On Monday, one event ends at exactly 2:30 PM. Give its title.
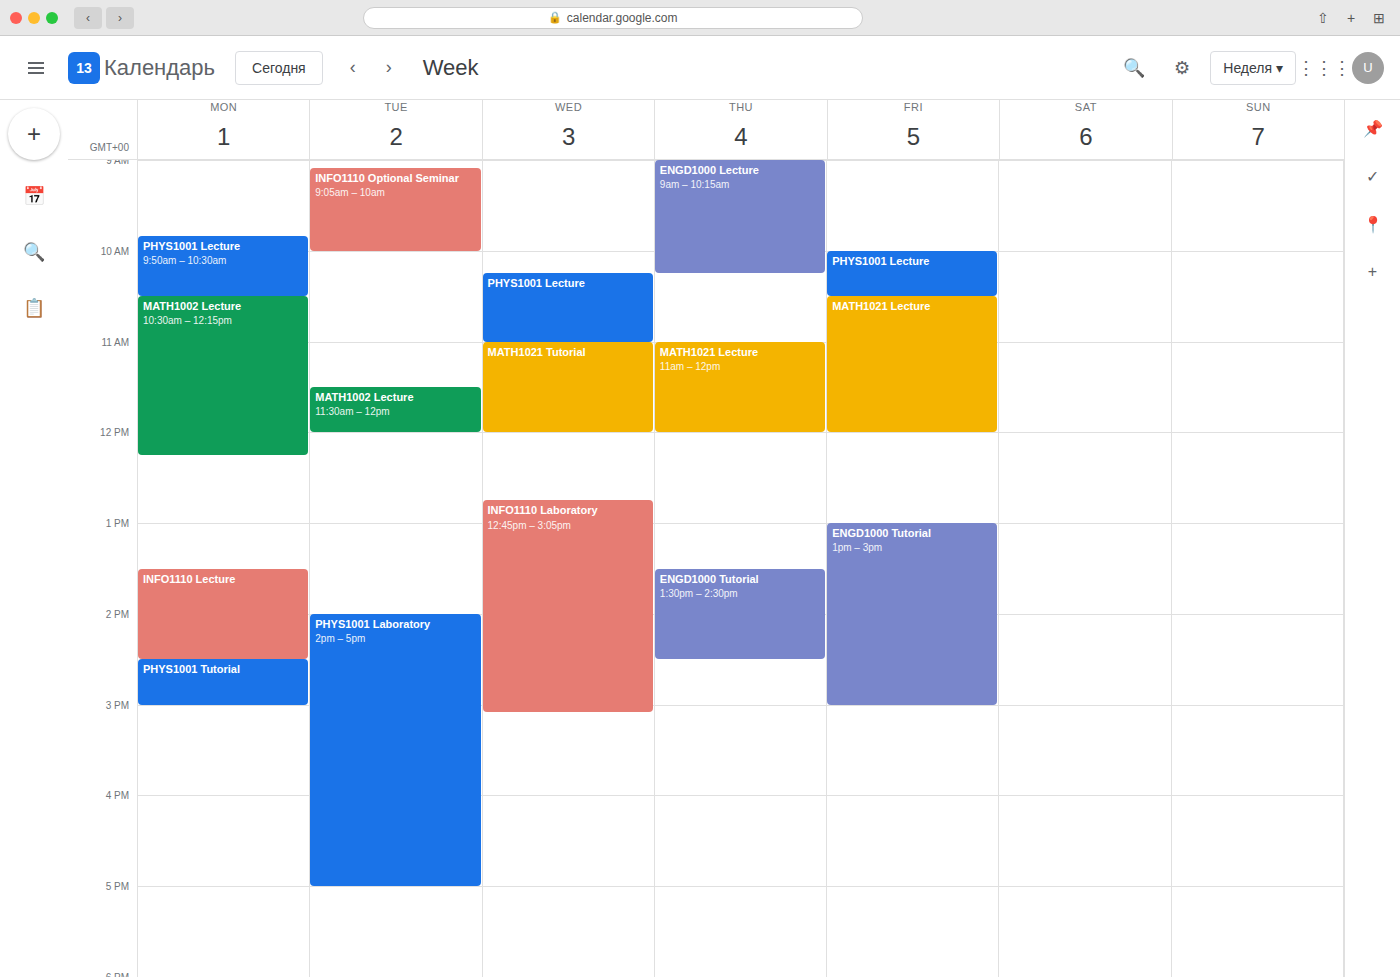
"INFO1110 Lecture"